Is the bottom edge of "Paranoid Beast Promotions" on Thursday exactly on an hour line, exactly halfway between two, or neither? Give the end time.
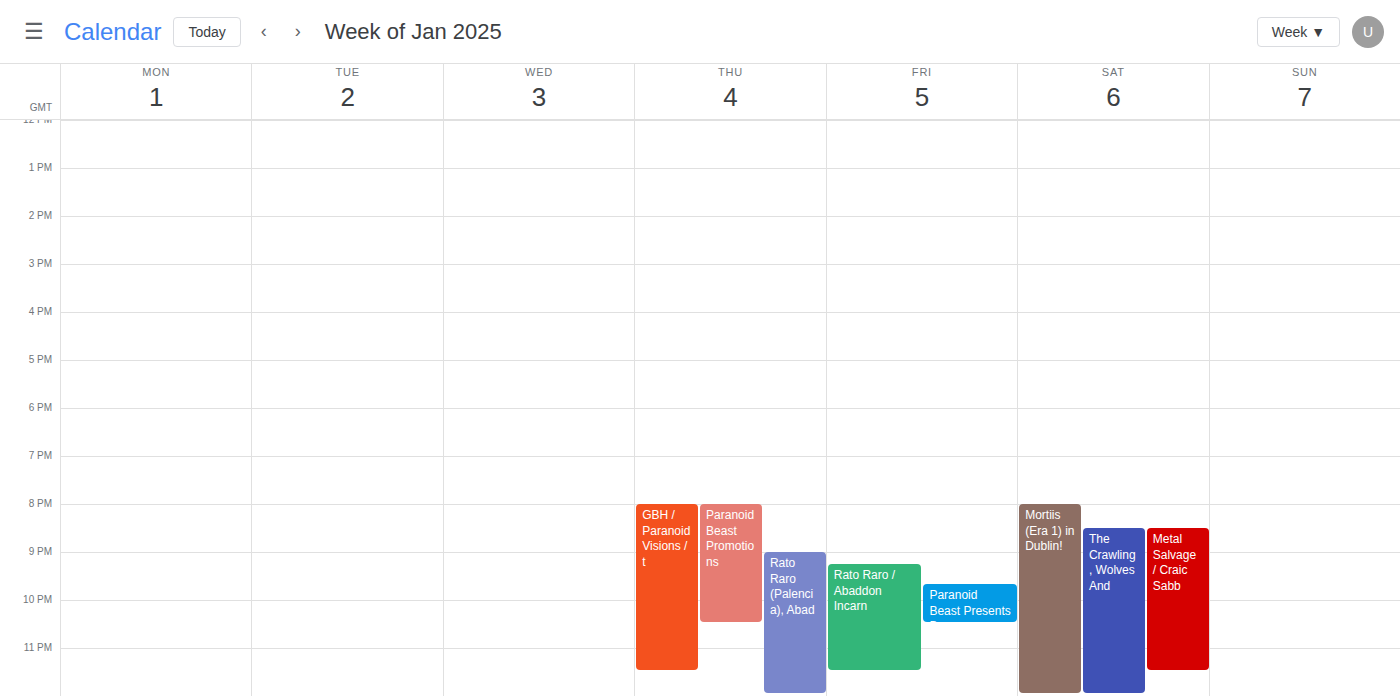
10:30 PM -- halfway between the 10 PM and 11 PM lines.